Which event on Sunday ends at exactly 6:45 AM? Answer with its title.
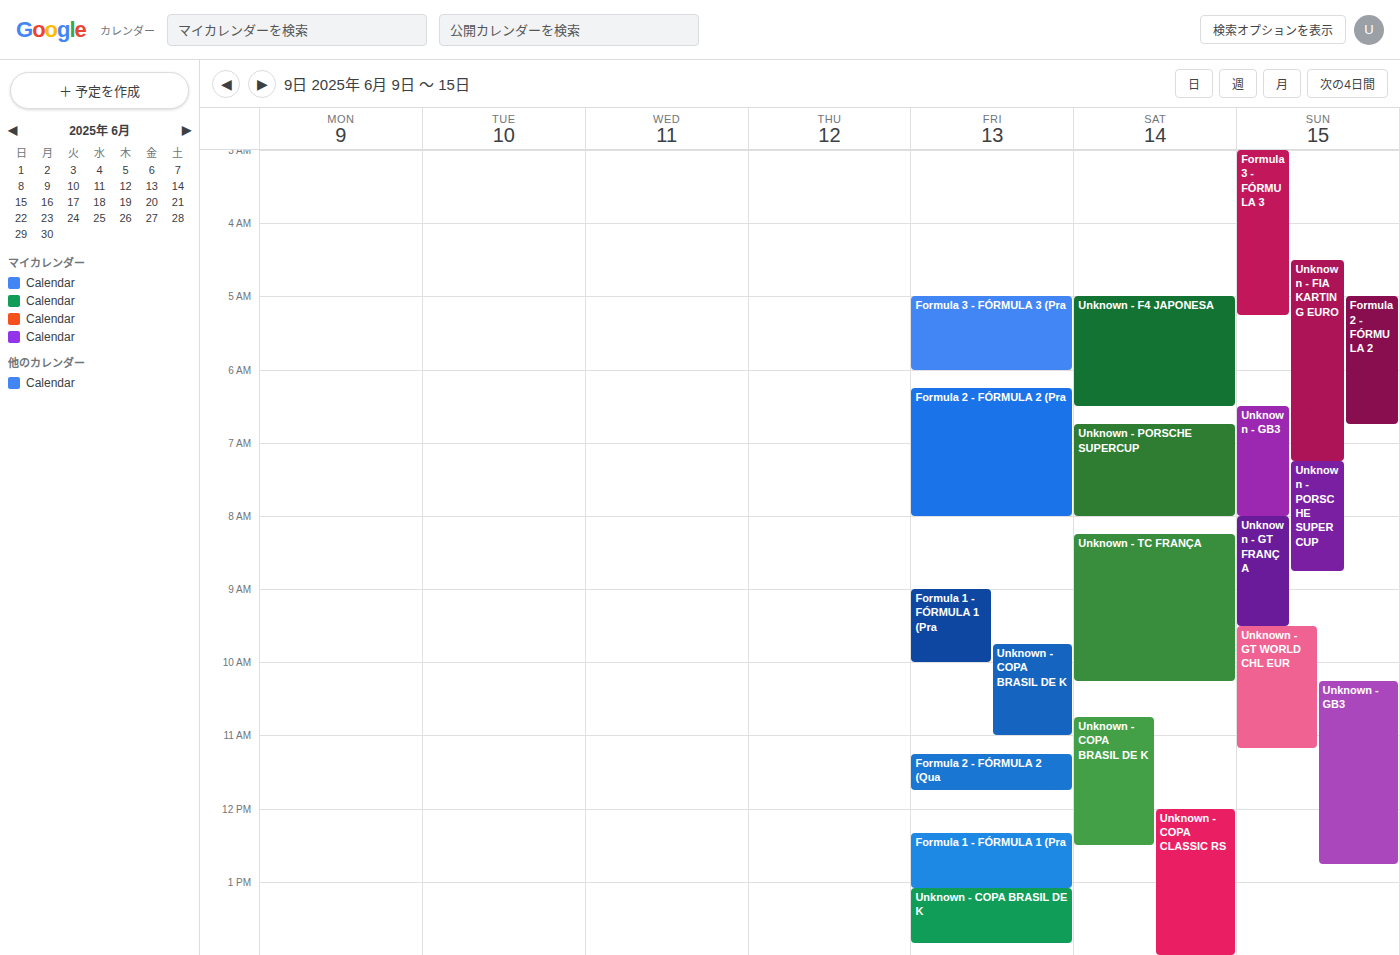
"Formula 2 - FÓRMULA 2"